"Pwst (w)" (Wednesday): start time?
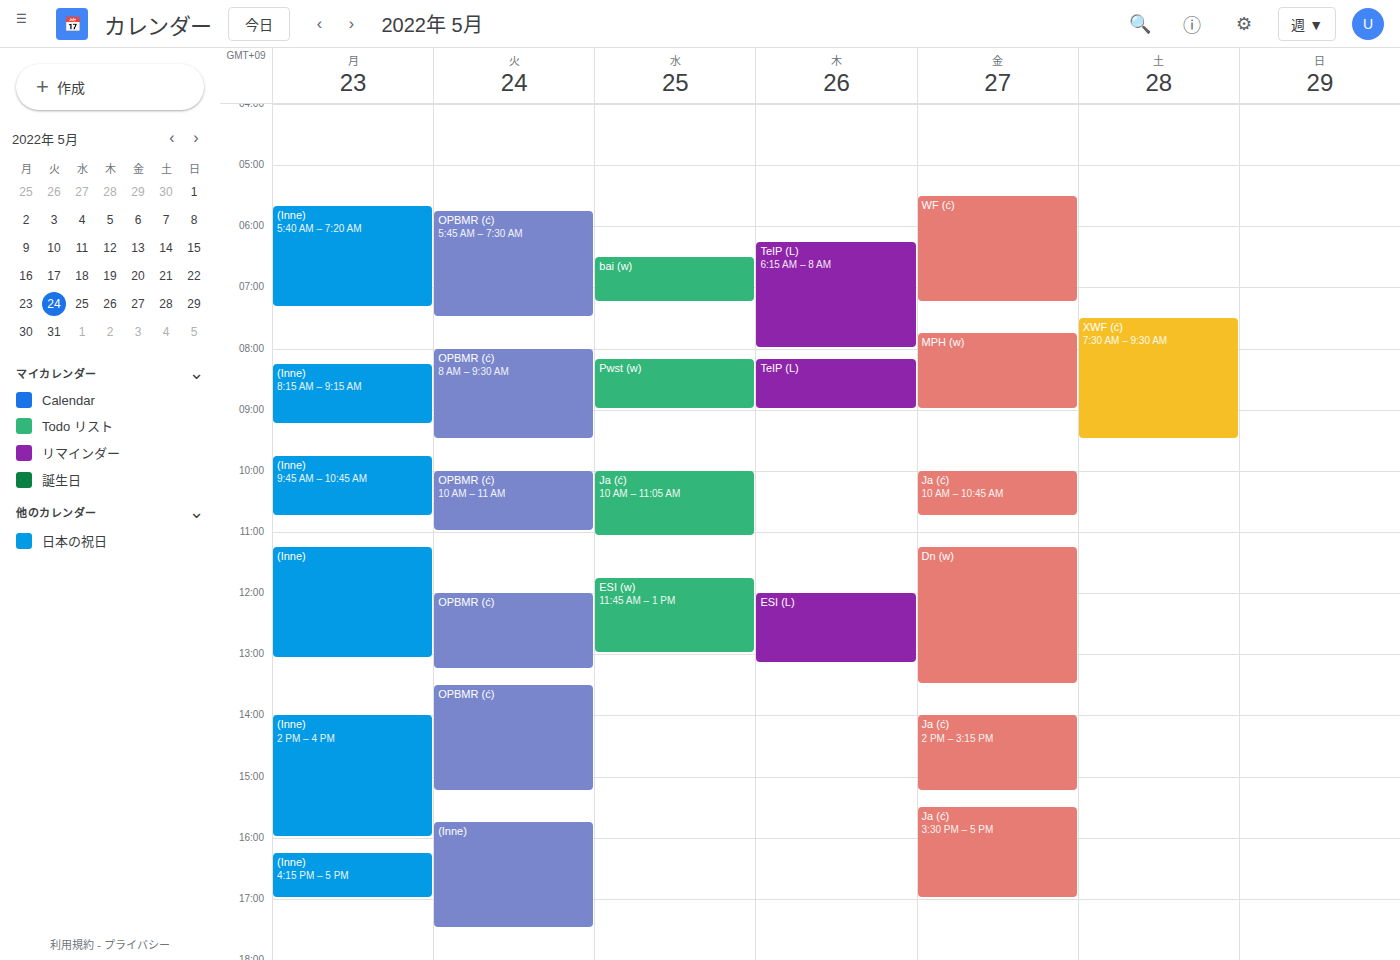
8:10 AM